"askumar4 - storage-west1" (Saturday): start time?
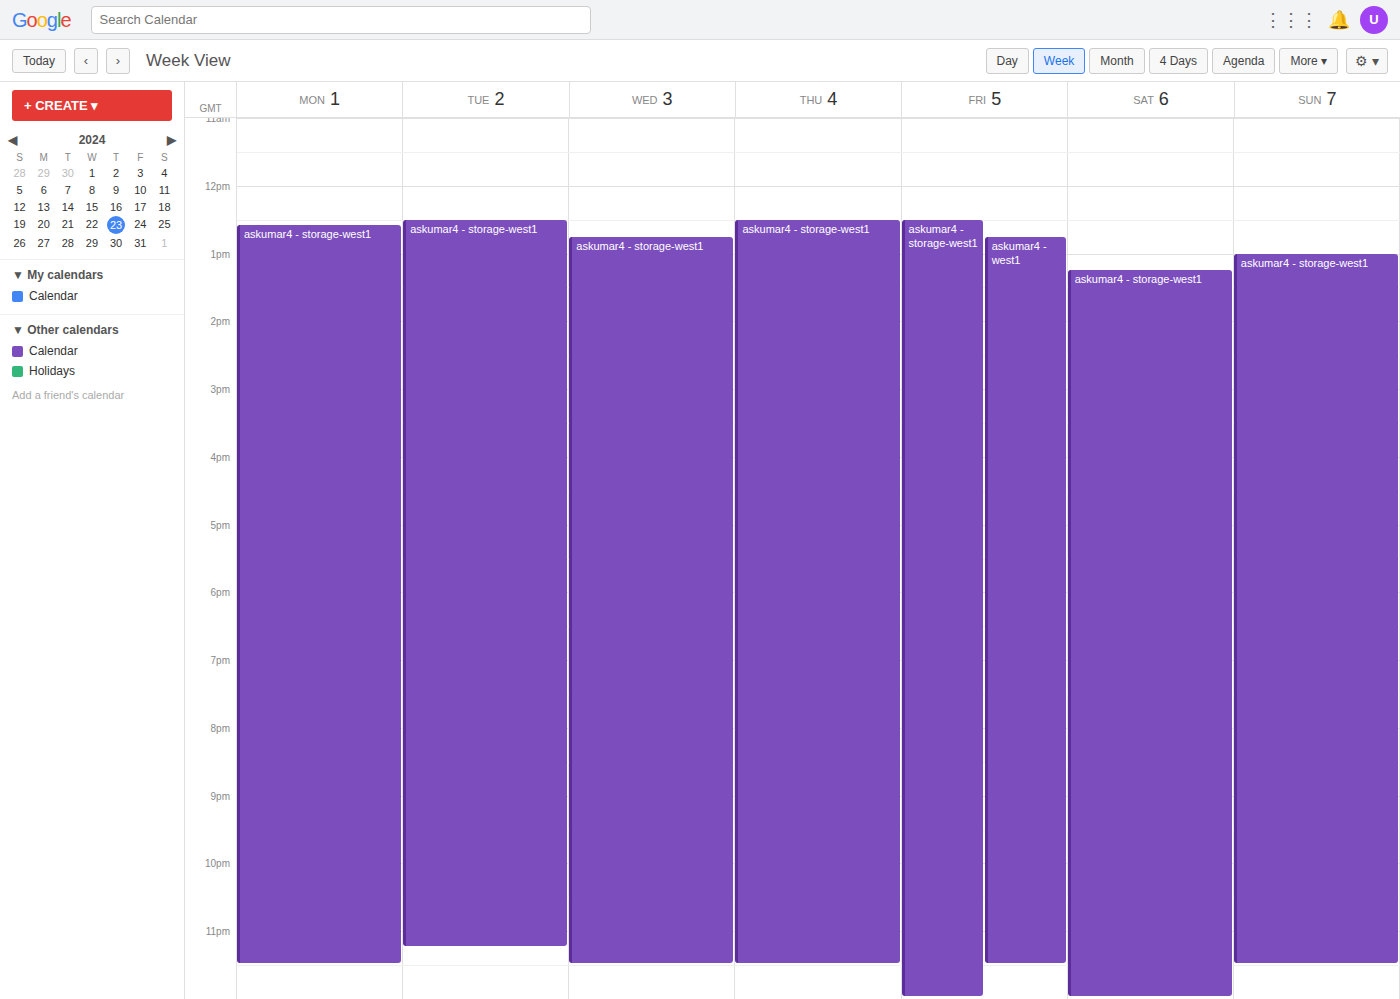
1:15 PM